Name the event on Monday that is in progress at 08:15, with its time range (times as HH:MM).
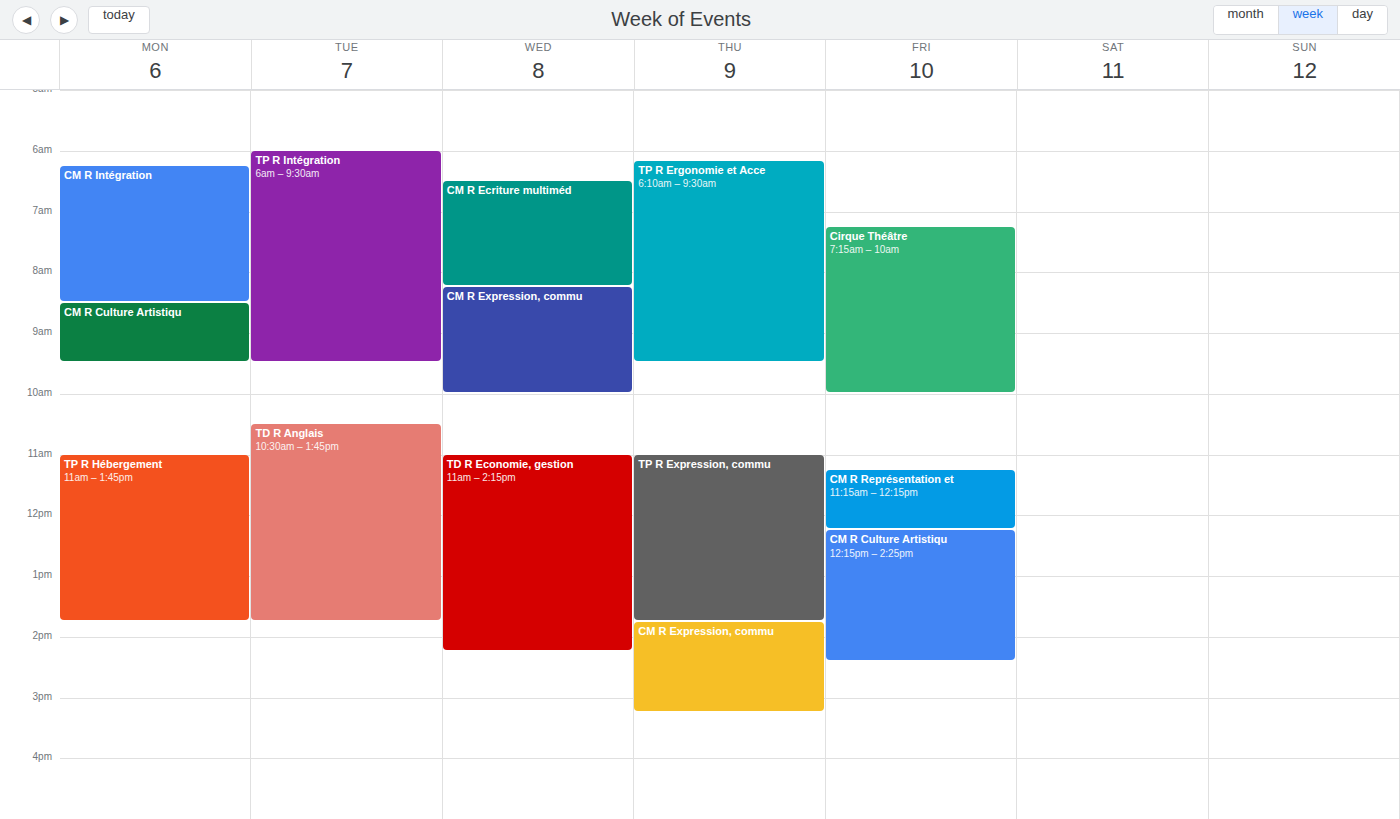
"CM R Intégration", 06:15 to 08:30